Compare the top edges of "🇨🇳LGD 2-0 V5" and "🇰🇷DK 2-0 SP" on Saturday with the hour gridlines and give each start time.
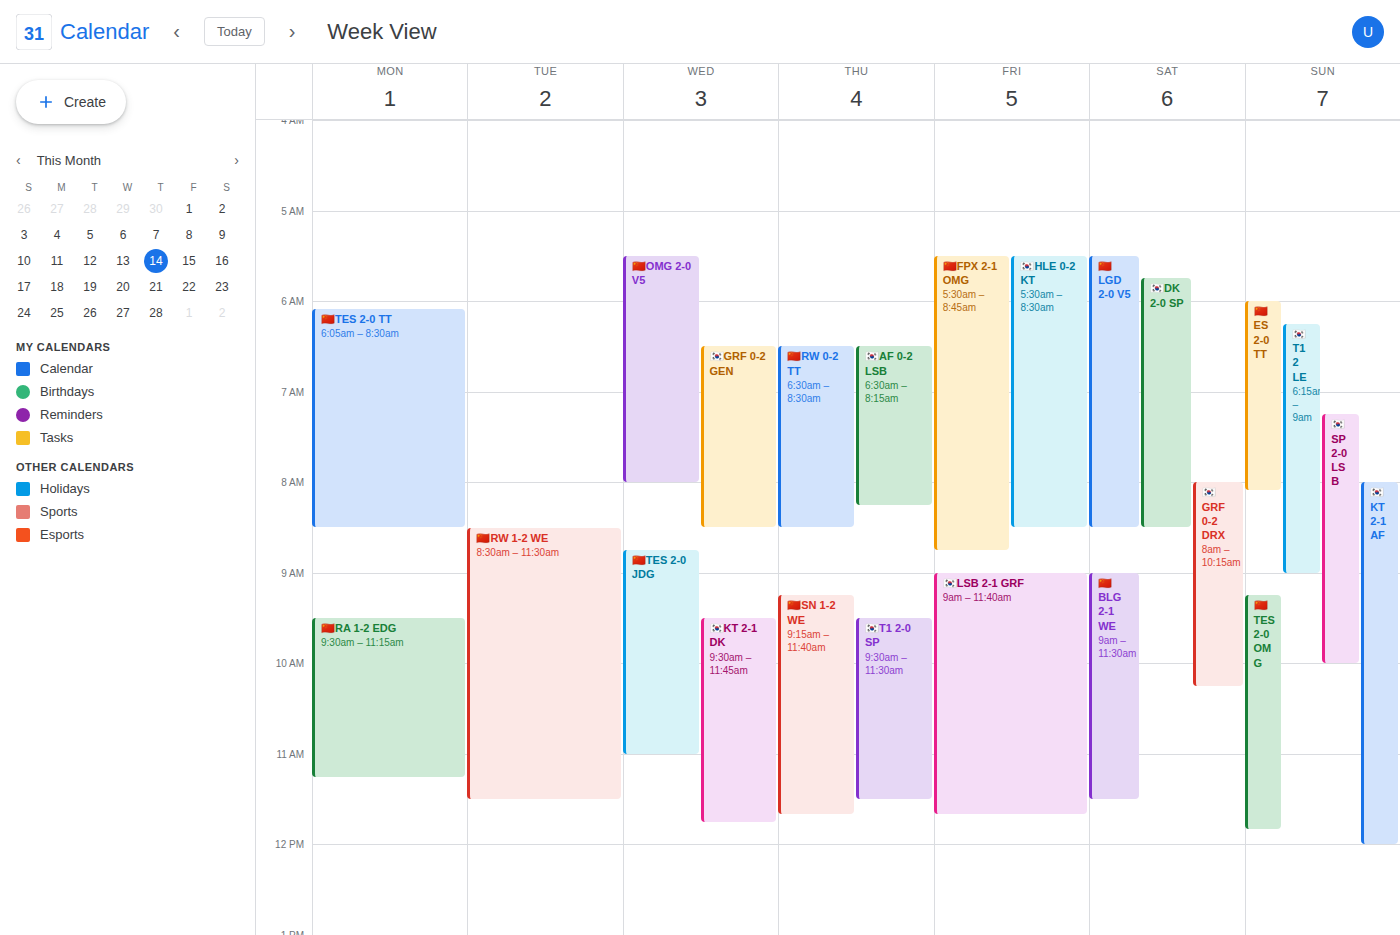
"🇨🇳LGD 2-0 V5": 5:30 AM, halfway between the 5 AM and 6 AM lines. "🇰🇷DK 2-0 SP": 5:45 AM, neither: three quarters of the way from the 5 AM line to the 6 AM line.